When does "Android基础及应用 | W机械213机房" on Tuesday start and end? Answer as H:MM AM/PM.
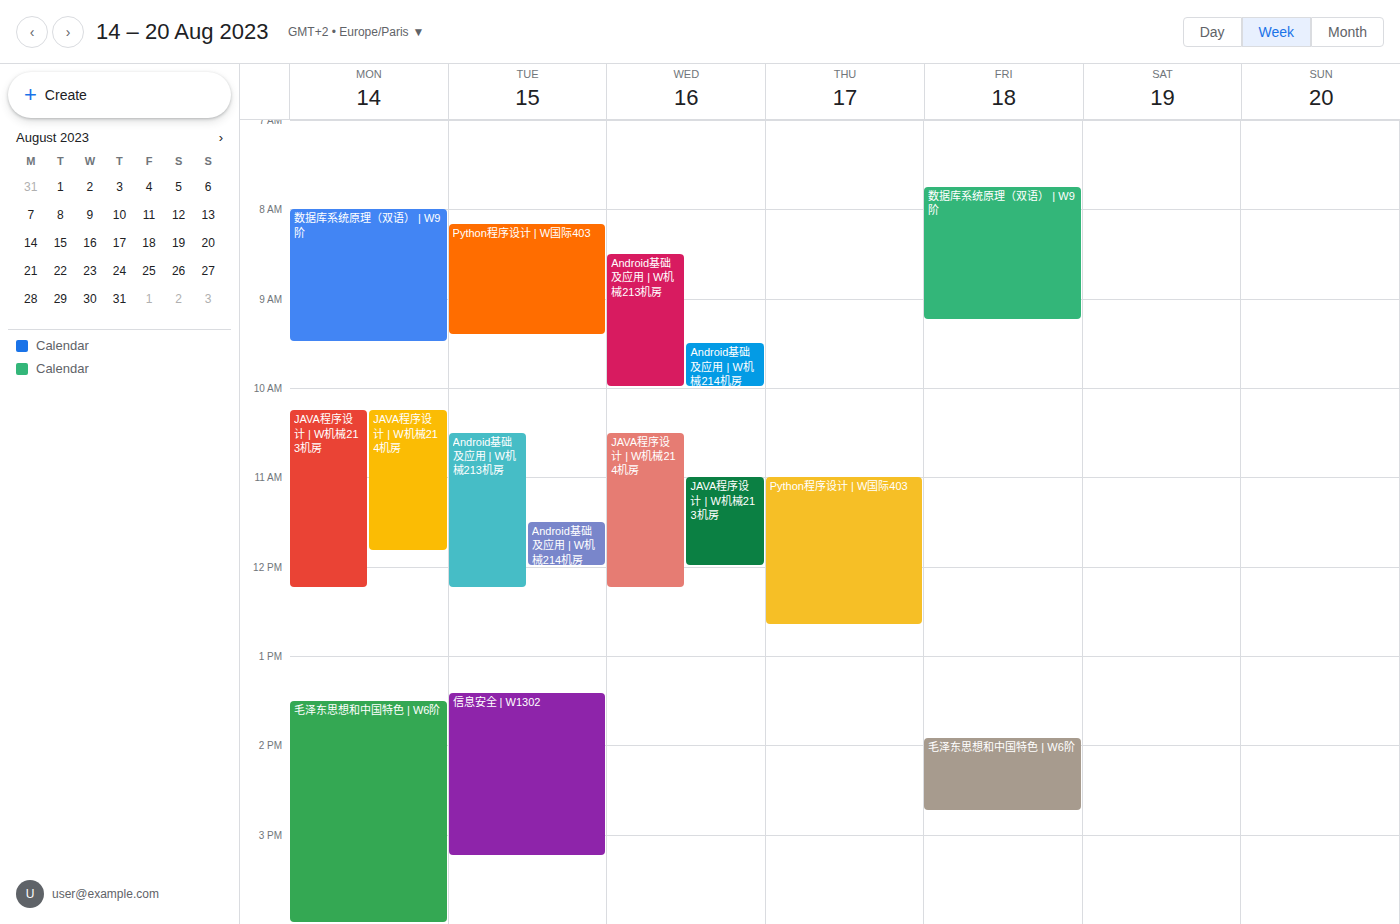
10:30 AM to 12:15 PM